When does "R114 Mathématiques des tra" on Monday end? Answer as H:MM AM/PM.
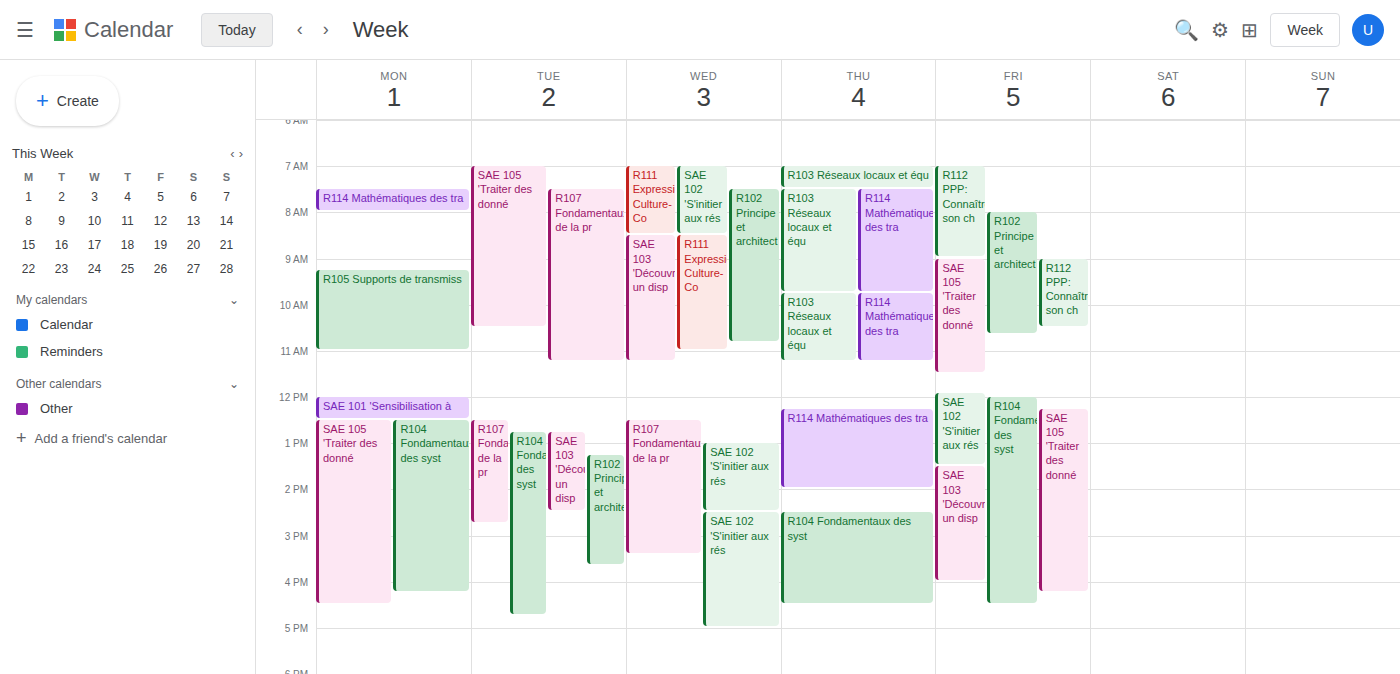
8:00 AM